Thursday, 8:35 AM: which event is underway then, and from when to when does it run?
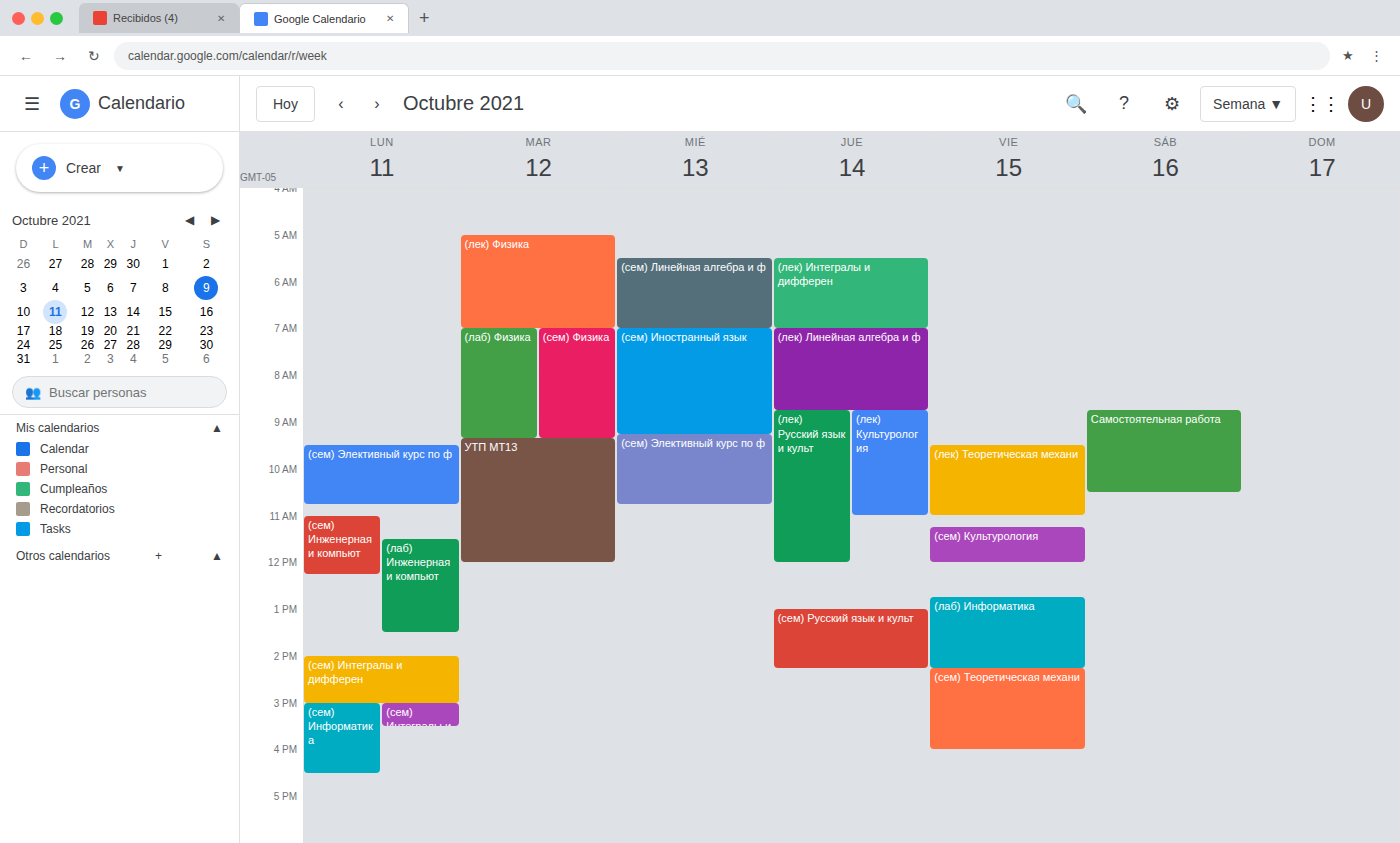
"(лек) Линейная алгебра и ф", 7:00 AM to 8:45 AM